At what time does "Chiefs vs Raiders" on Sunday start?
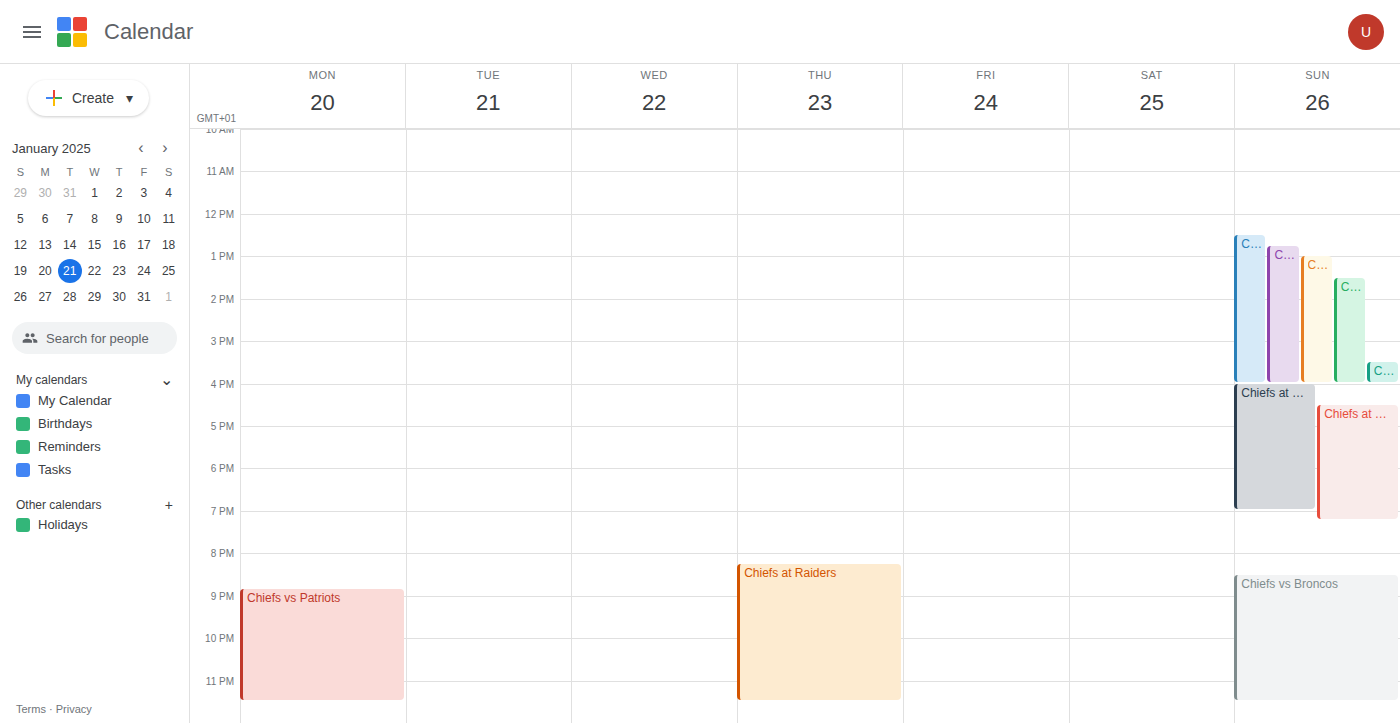
1:30 PM